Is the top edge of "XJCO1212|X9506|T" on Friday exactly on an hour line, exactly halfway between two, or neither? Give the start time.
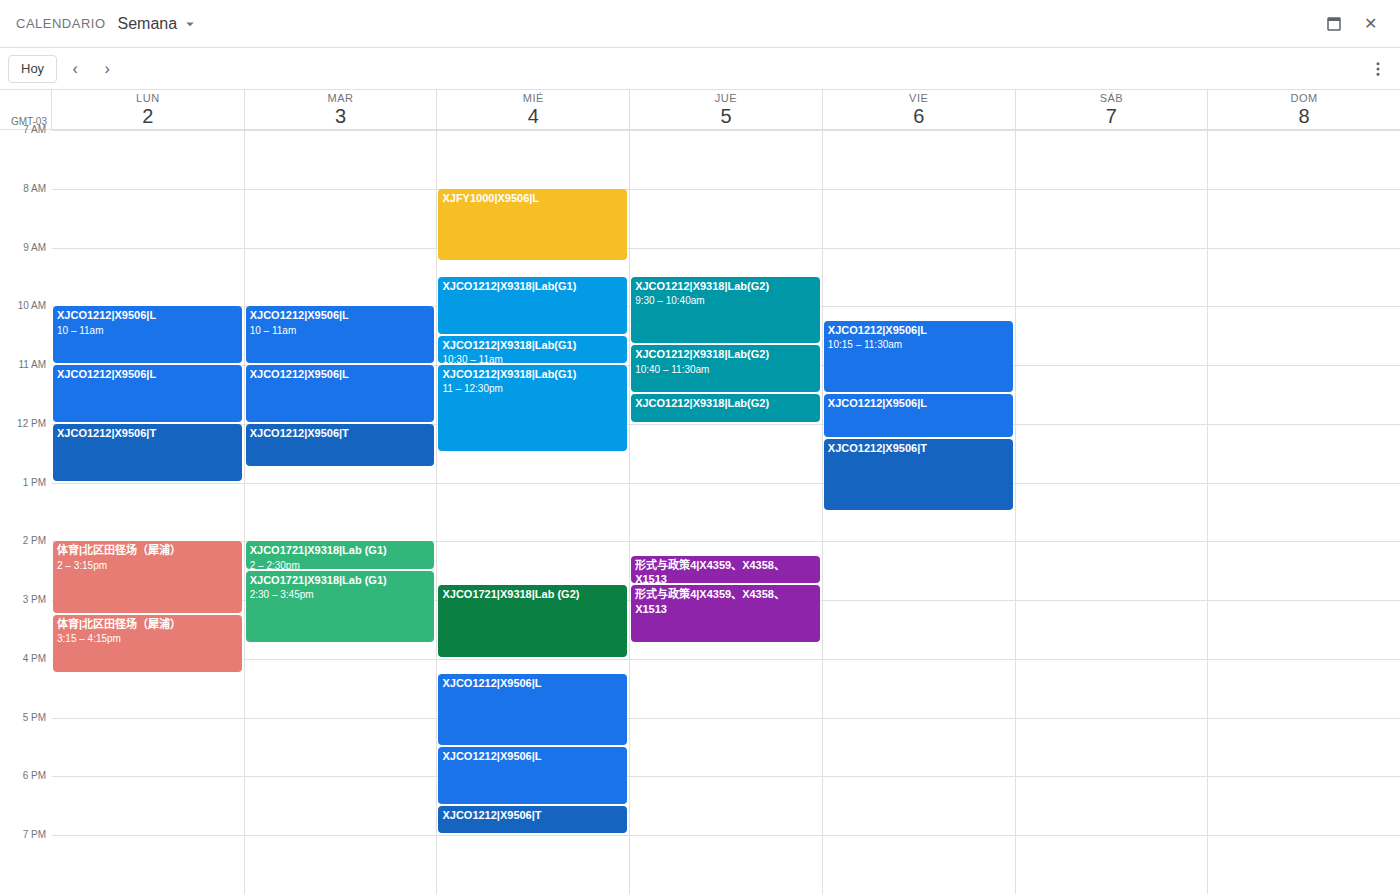
12:15 PM -- neither: a quarter of the way from the 12 PM line to the 1 PM line.